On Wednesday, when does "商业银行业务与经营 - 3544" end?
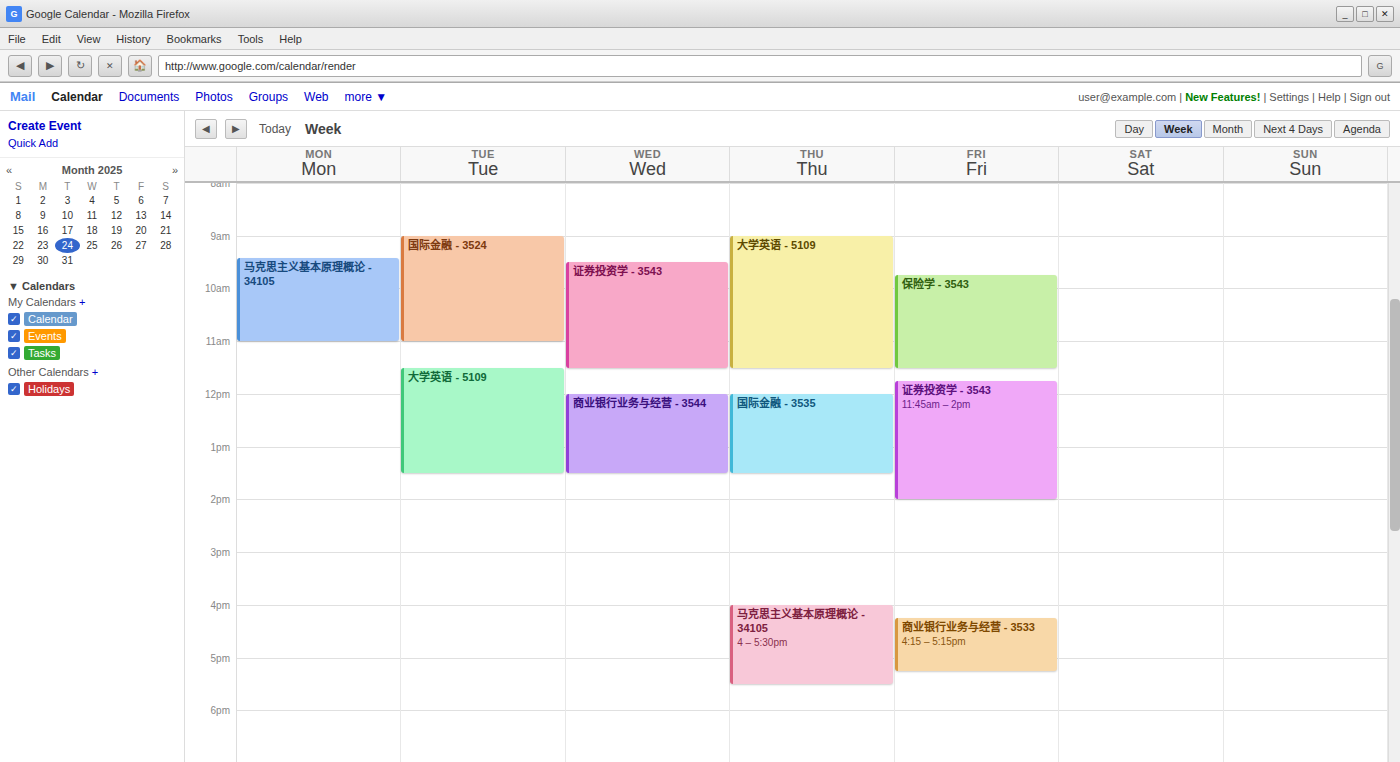
1:30 PM